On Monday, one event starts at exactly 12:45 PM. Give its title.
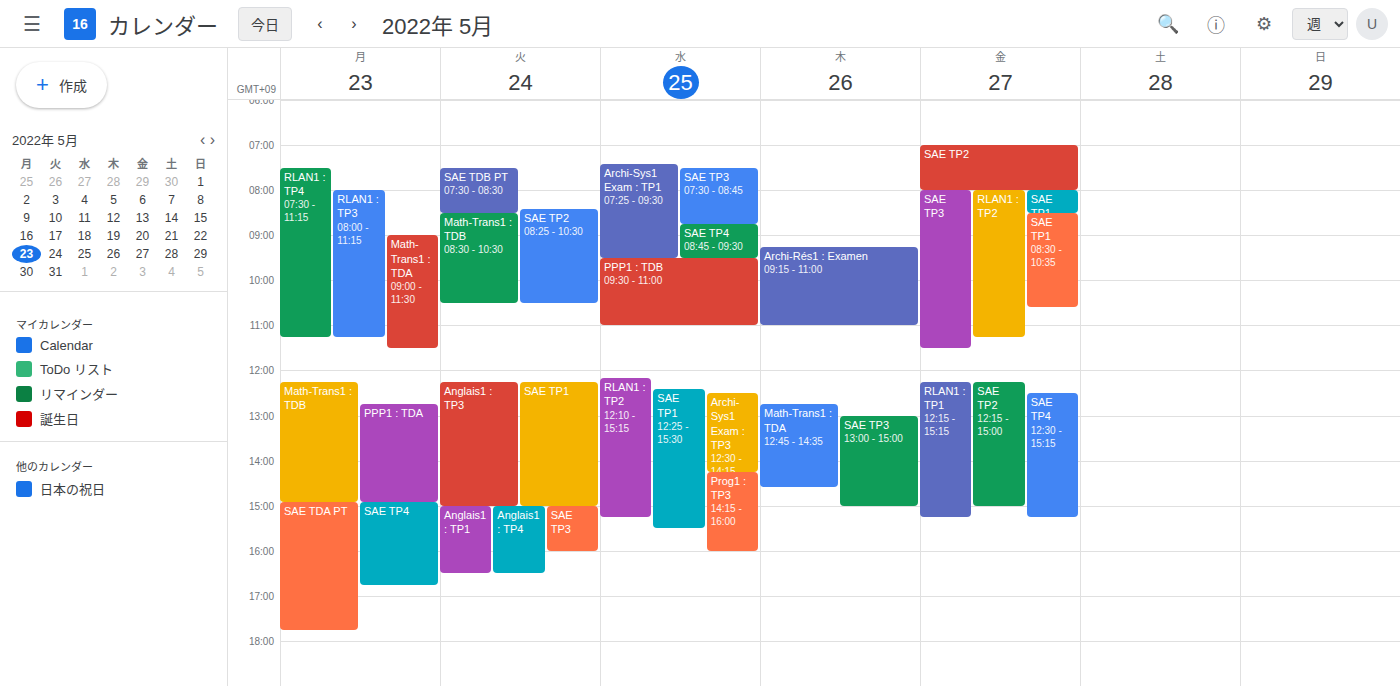
"PPP1 : TDA"